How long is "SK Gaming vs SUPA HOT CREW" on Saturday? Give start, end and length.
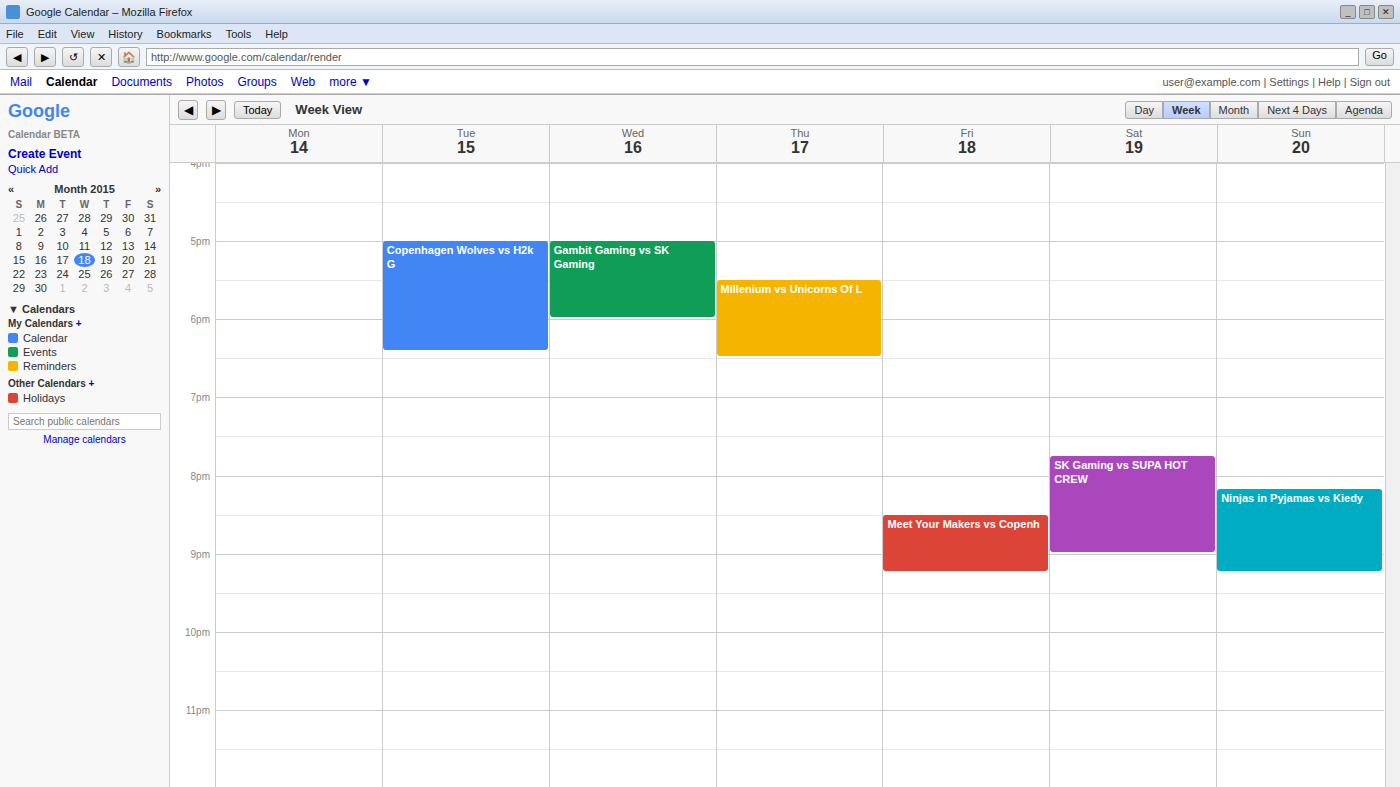
7:45 PM to 9:00 PM, 1 hour 15 minutes